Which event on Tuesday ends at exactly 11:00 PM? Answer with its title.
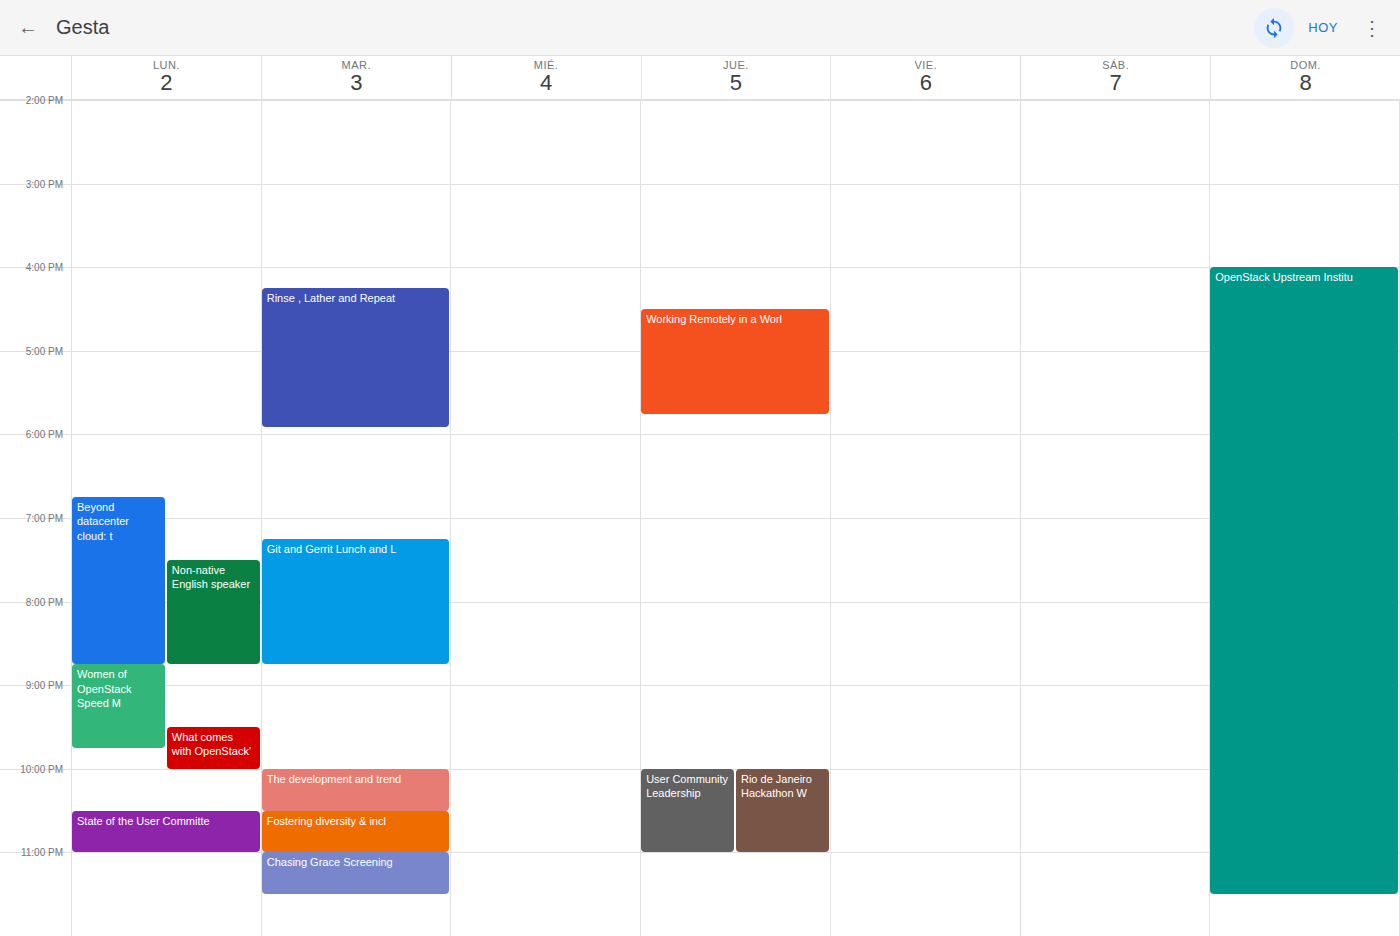
"Fostering diversity & incl"